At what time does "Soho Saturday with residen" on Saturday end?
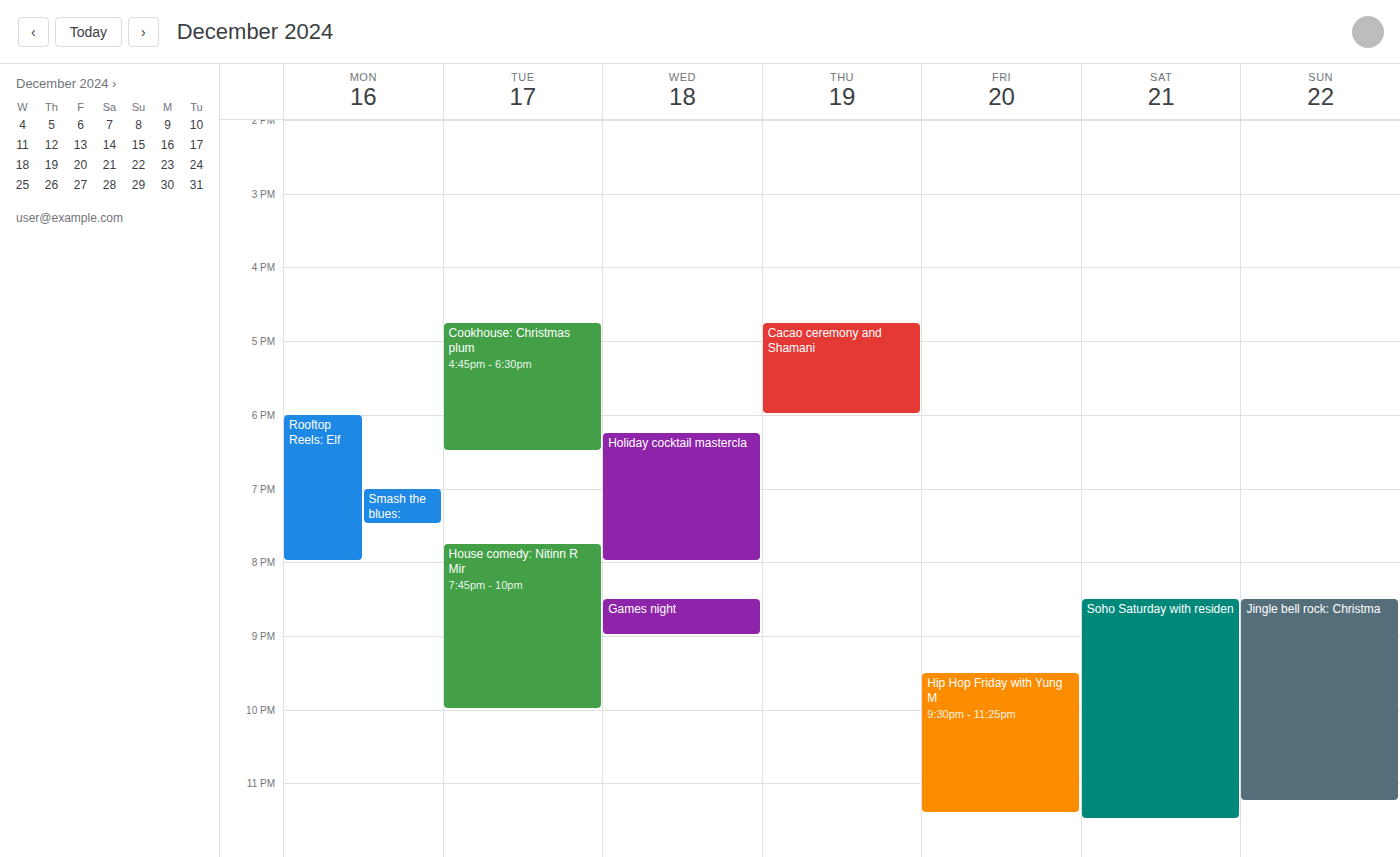
11:30 PM